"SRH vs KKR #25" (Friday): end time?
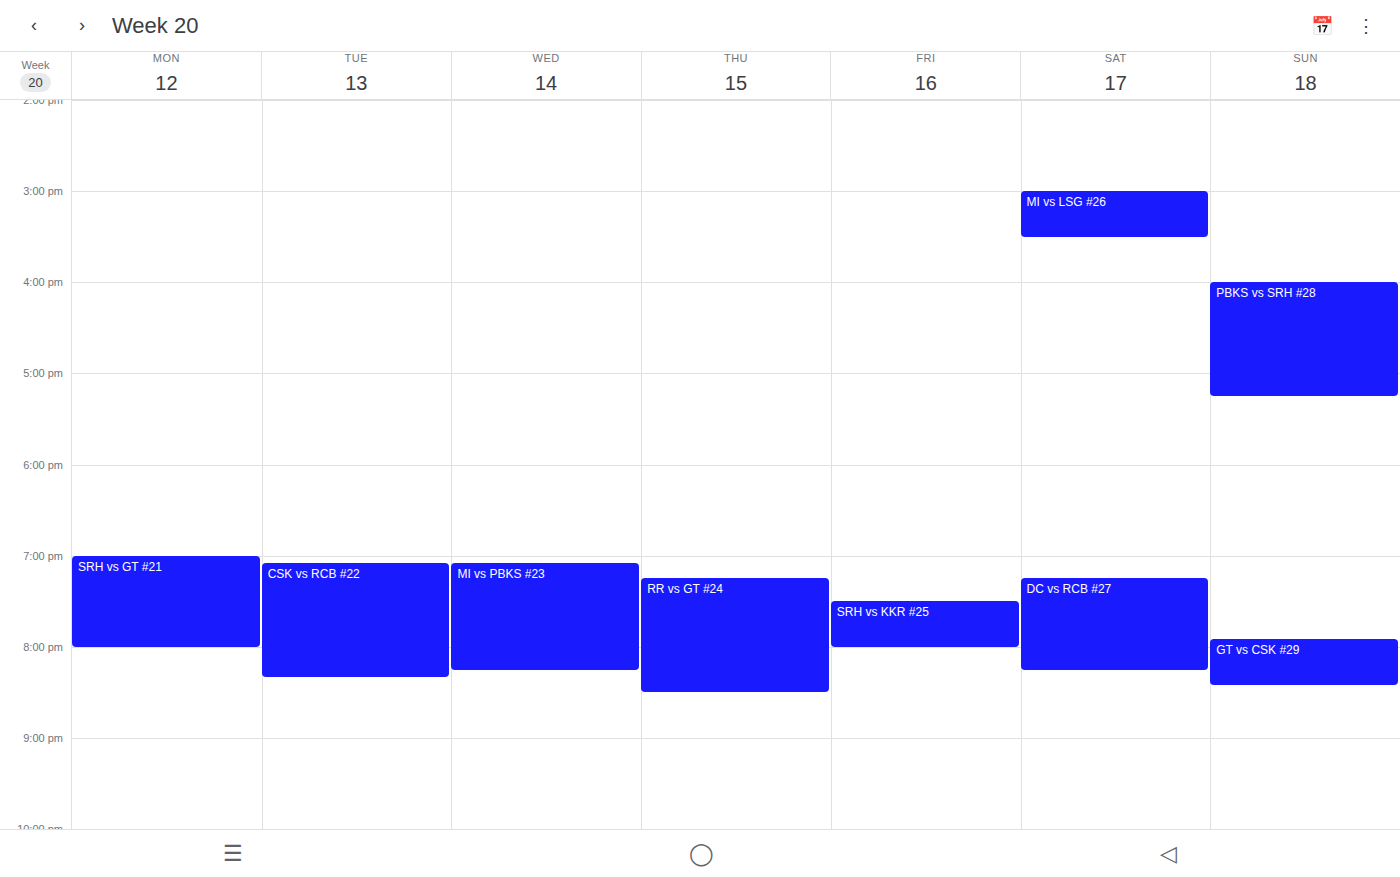
8:00 PM